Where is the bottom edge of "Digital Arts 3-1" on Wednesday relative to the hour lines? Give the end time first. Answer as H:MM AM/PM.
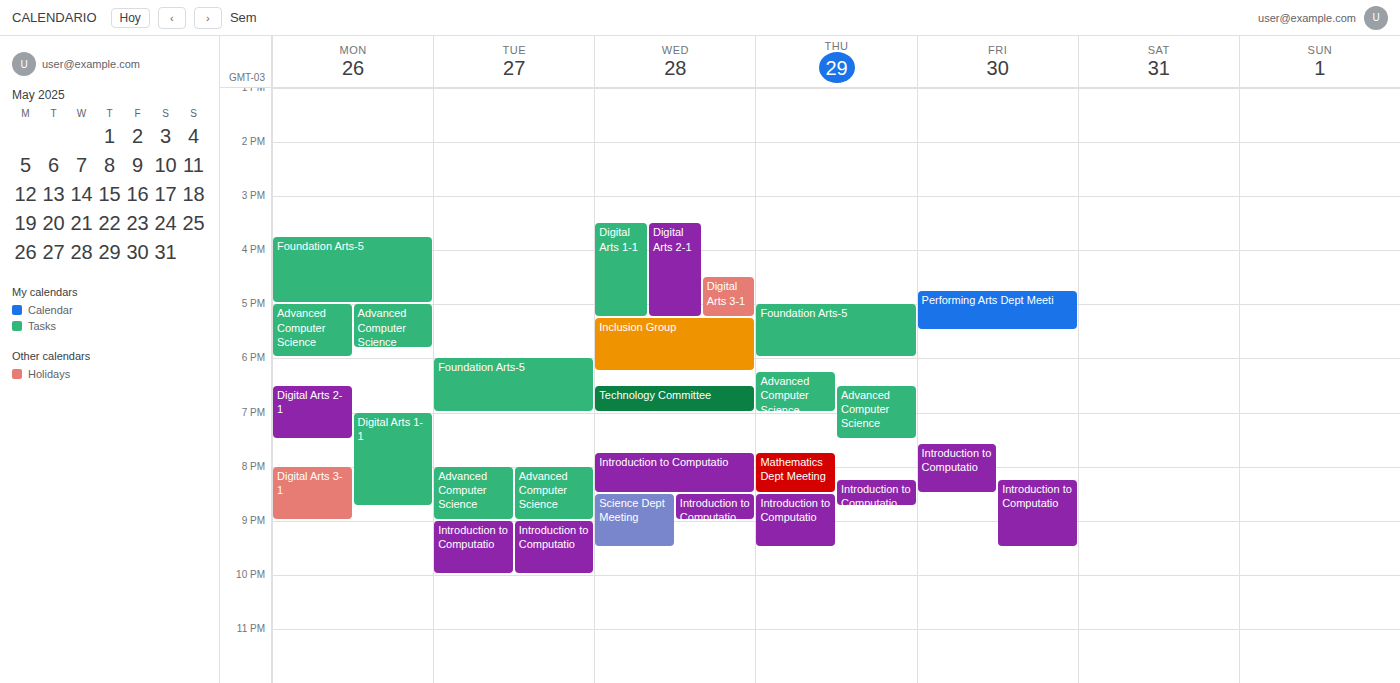
5:15 PM -- neither: a quarter of the way from the 5 PM line to the 6 PM line.